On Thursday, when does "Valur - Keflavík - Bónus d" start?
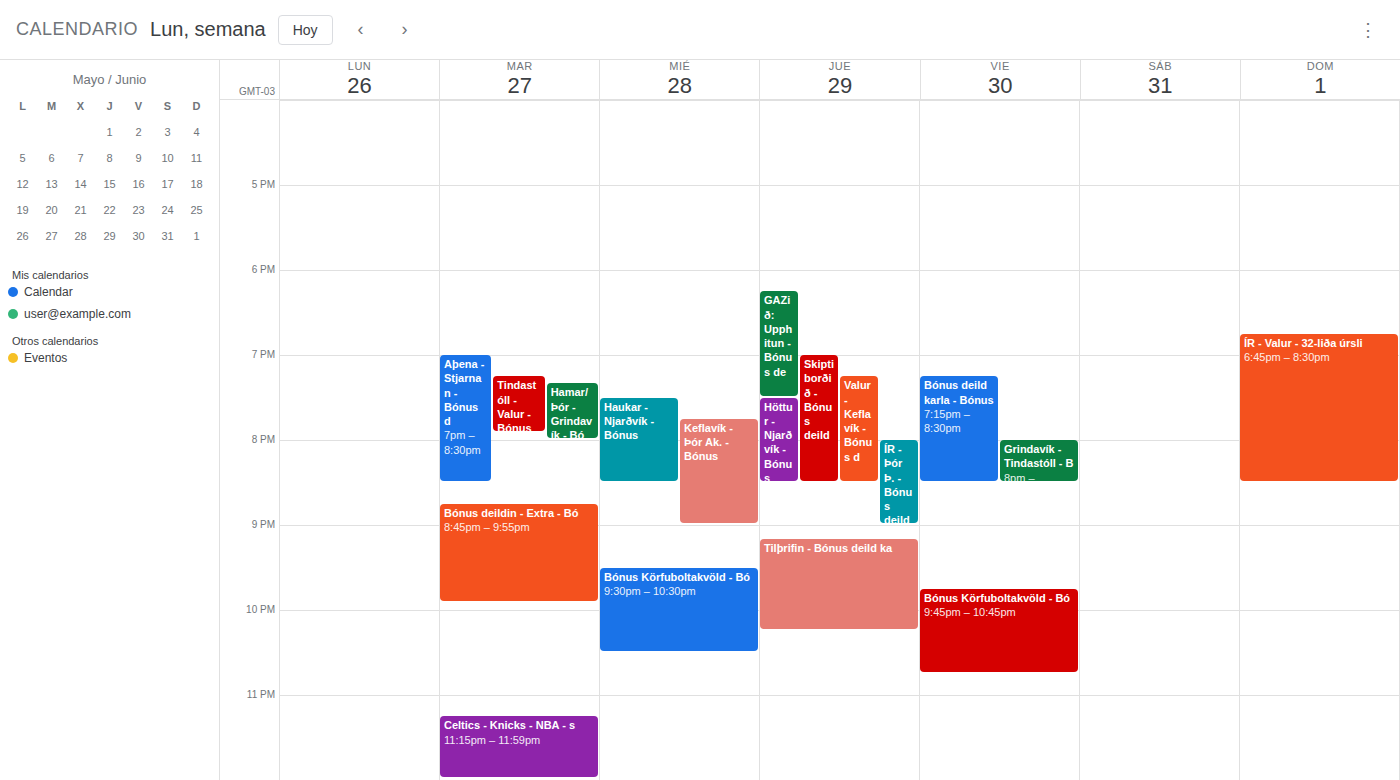
7:15 PM